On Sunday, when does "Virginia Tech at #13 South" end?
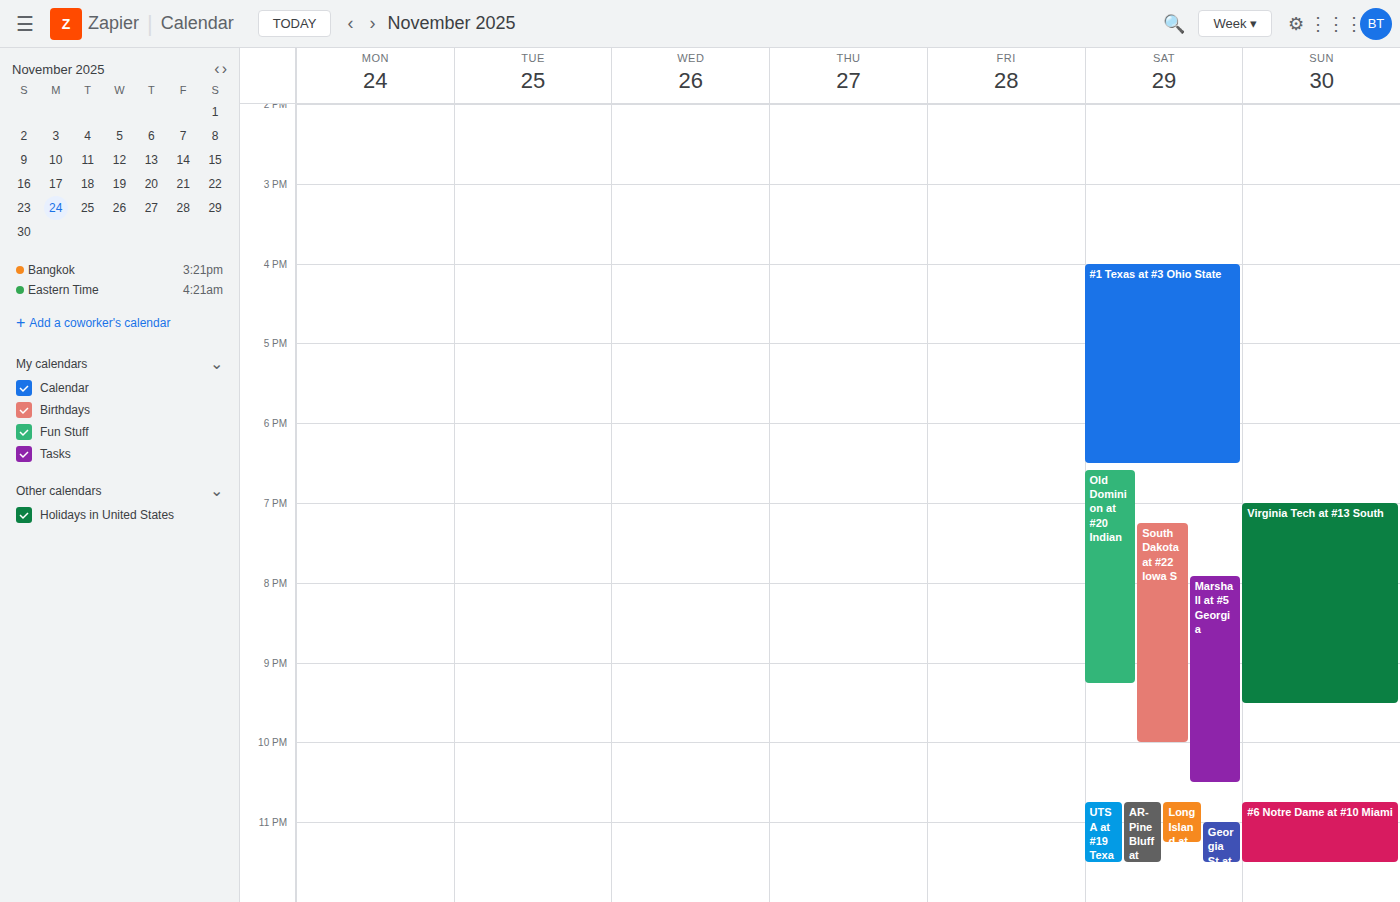
9:30 PM